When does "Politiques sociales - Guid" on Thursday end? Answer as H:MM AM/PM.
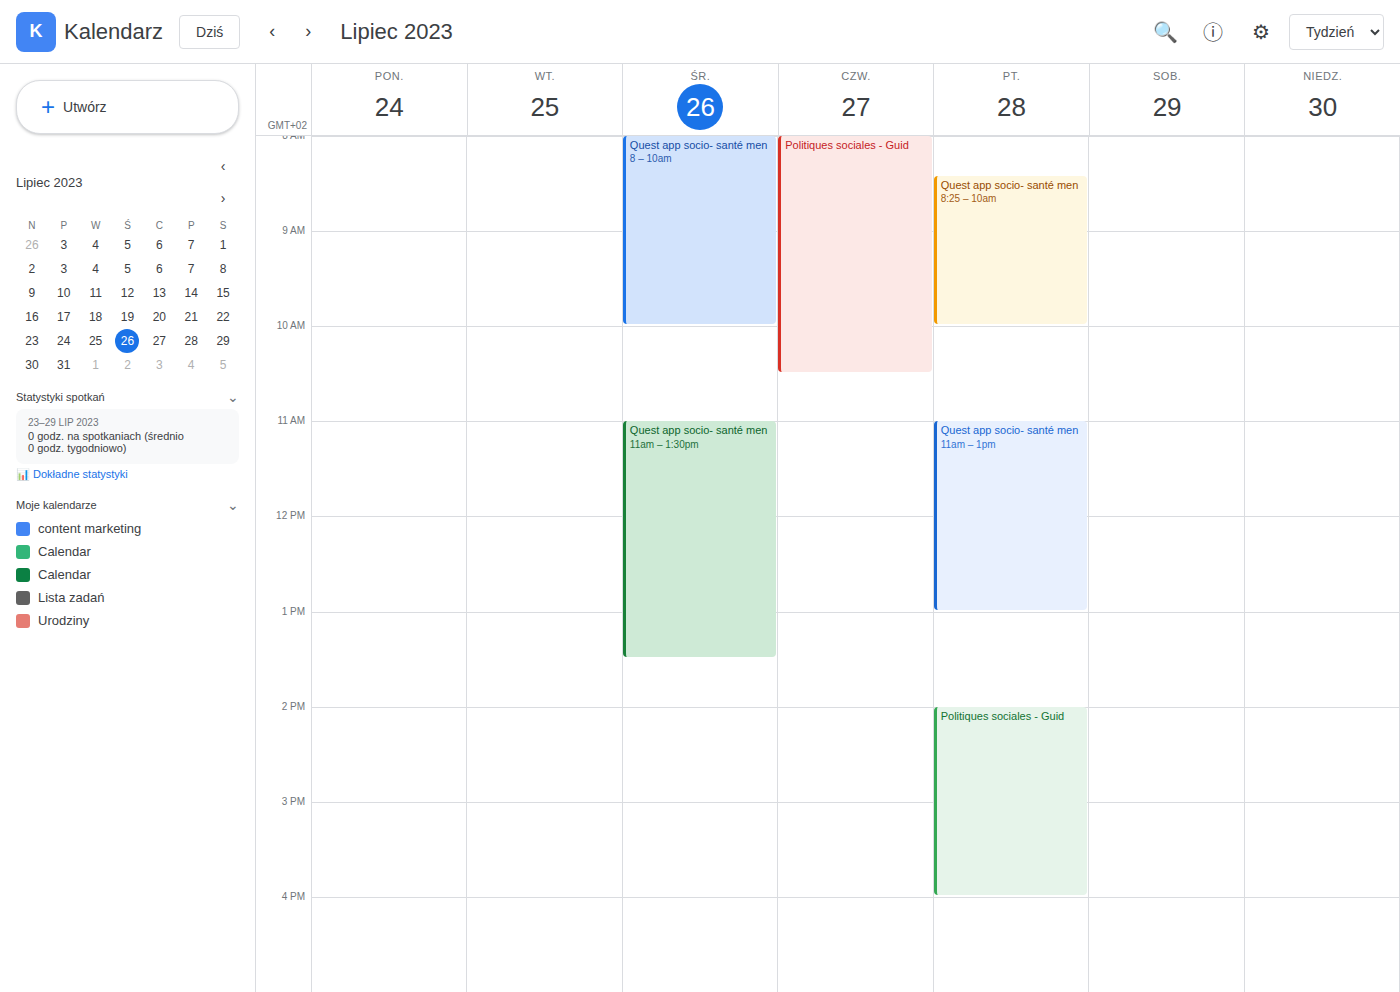
10:30 AM